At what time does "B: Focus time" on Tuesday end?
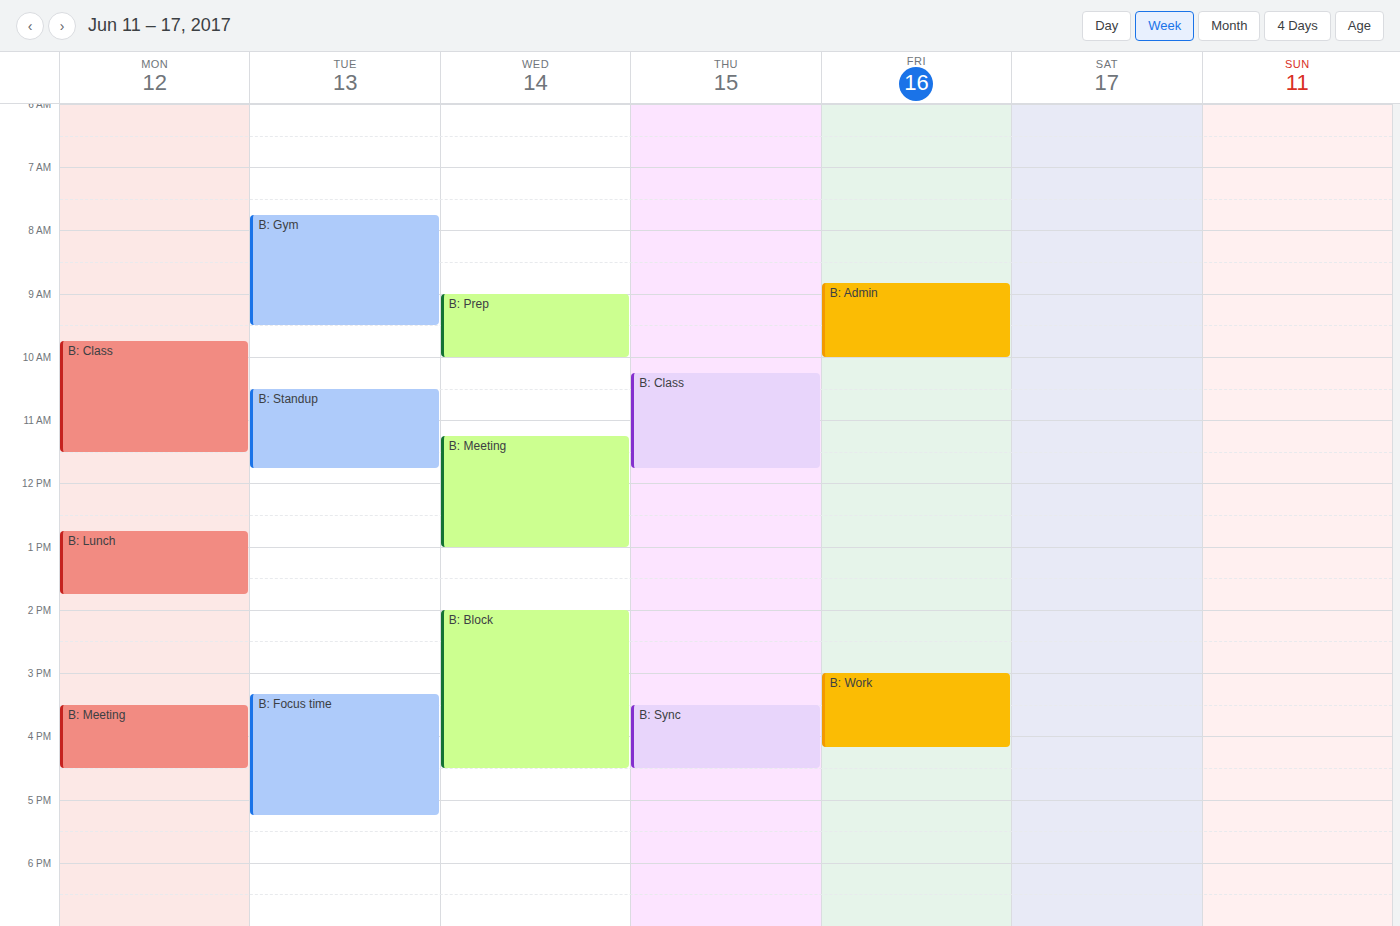
5:15 PM